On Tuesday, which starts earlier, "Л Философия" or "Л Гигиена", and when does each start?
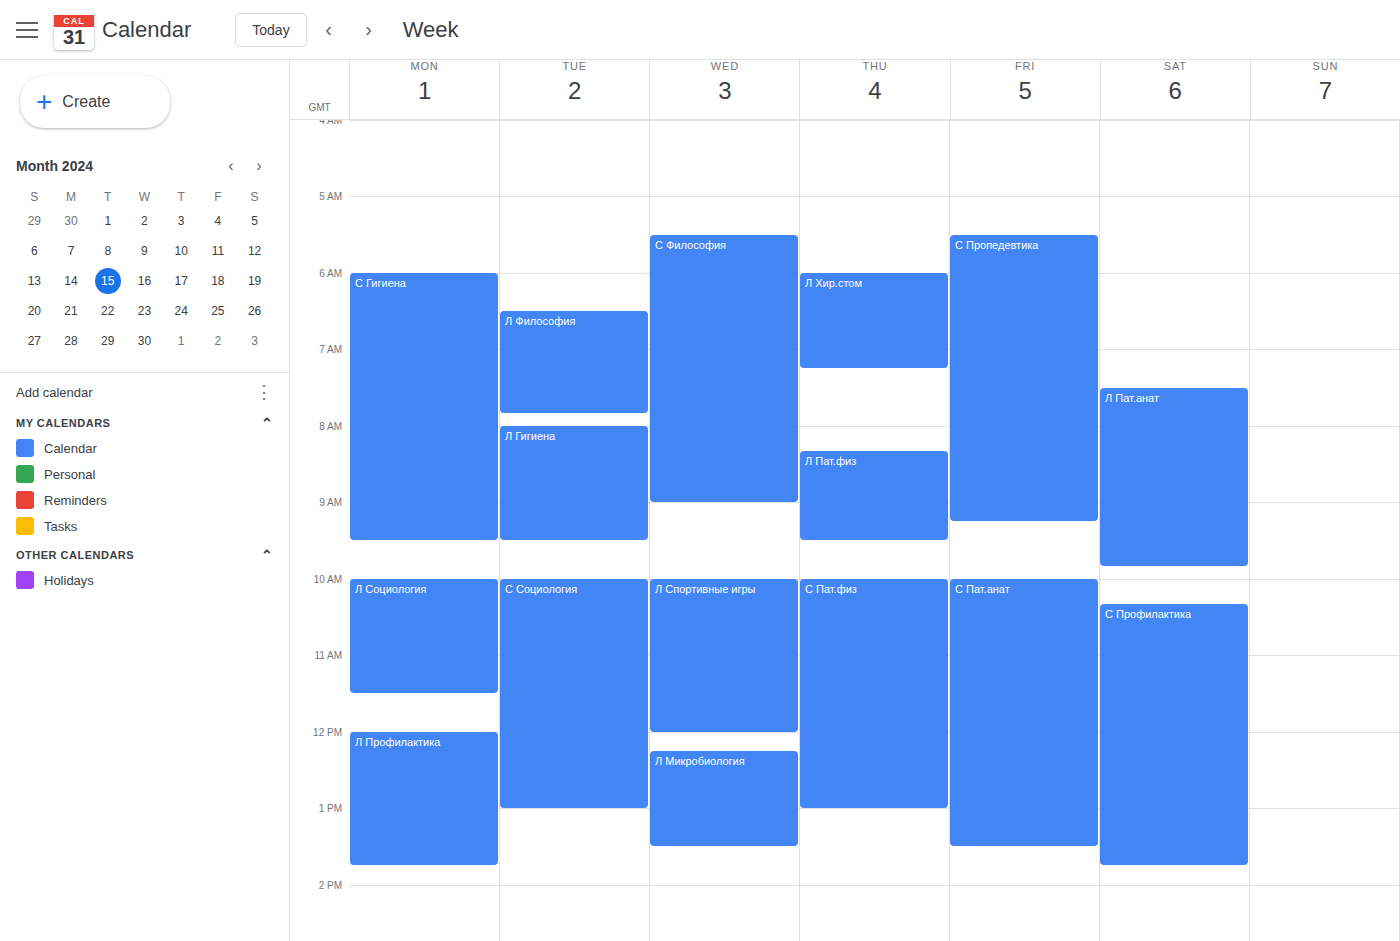
"Л Философия" 6:30 AM; "Л Гигиена" 8:00 AM.